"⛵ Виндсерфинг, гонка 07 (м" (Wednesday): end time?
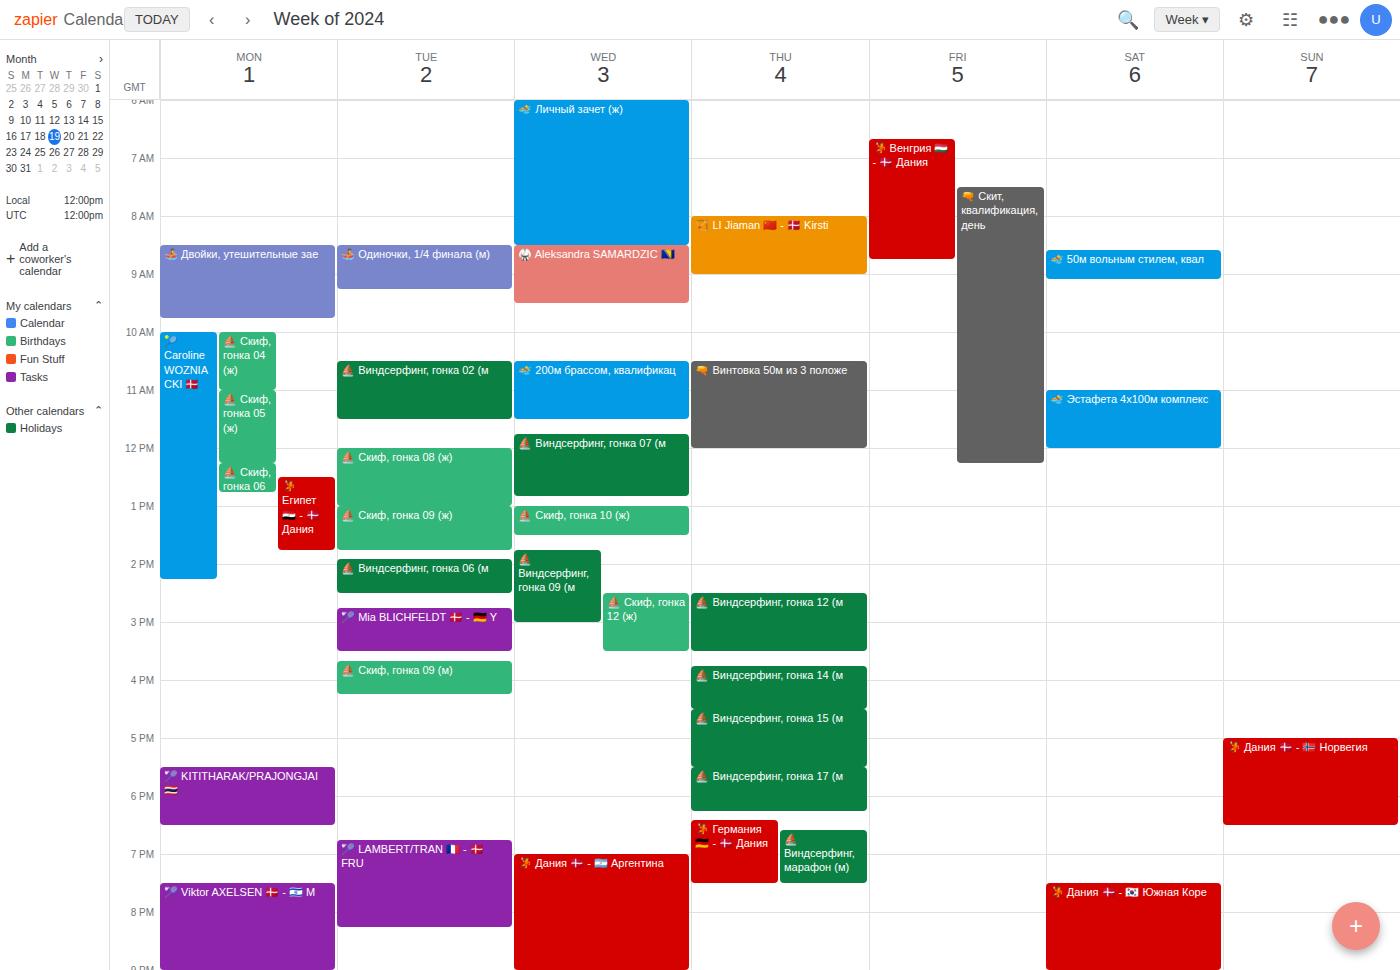
12:50